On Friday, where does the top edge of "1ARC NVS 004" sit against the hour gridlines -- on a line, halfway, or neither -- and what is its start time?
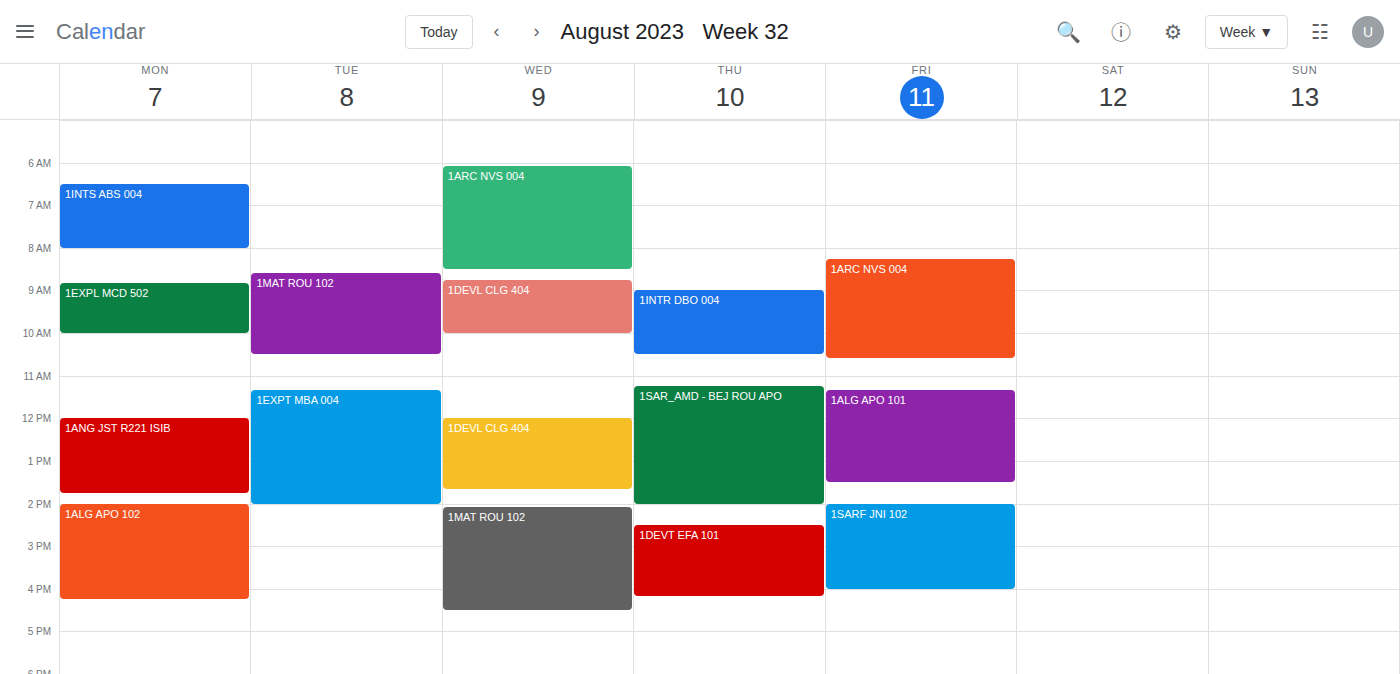
8:15 AM -- neither: a quarter of the way from the 8 AM line to the 9 AM line.